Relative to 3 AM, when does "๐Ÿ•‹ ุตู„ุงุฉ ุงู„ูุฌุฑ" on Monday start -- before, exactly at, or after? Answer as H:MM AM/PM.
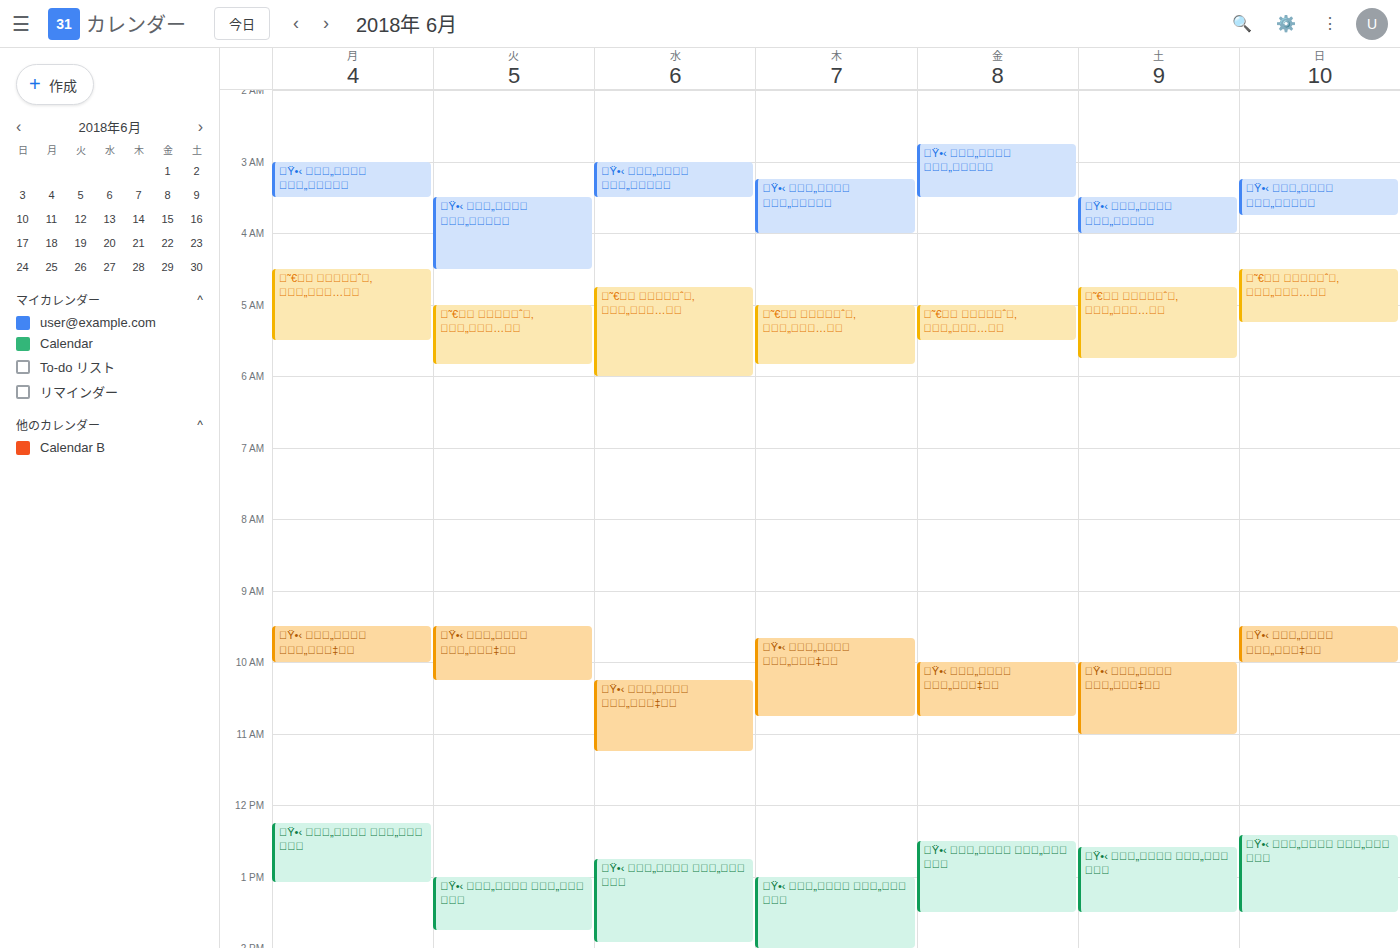
3:00 AM -- exactly at 3 AM, on the 3 AM line.